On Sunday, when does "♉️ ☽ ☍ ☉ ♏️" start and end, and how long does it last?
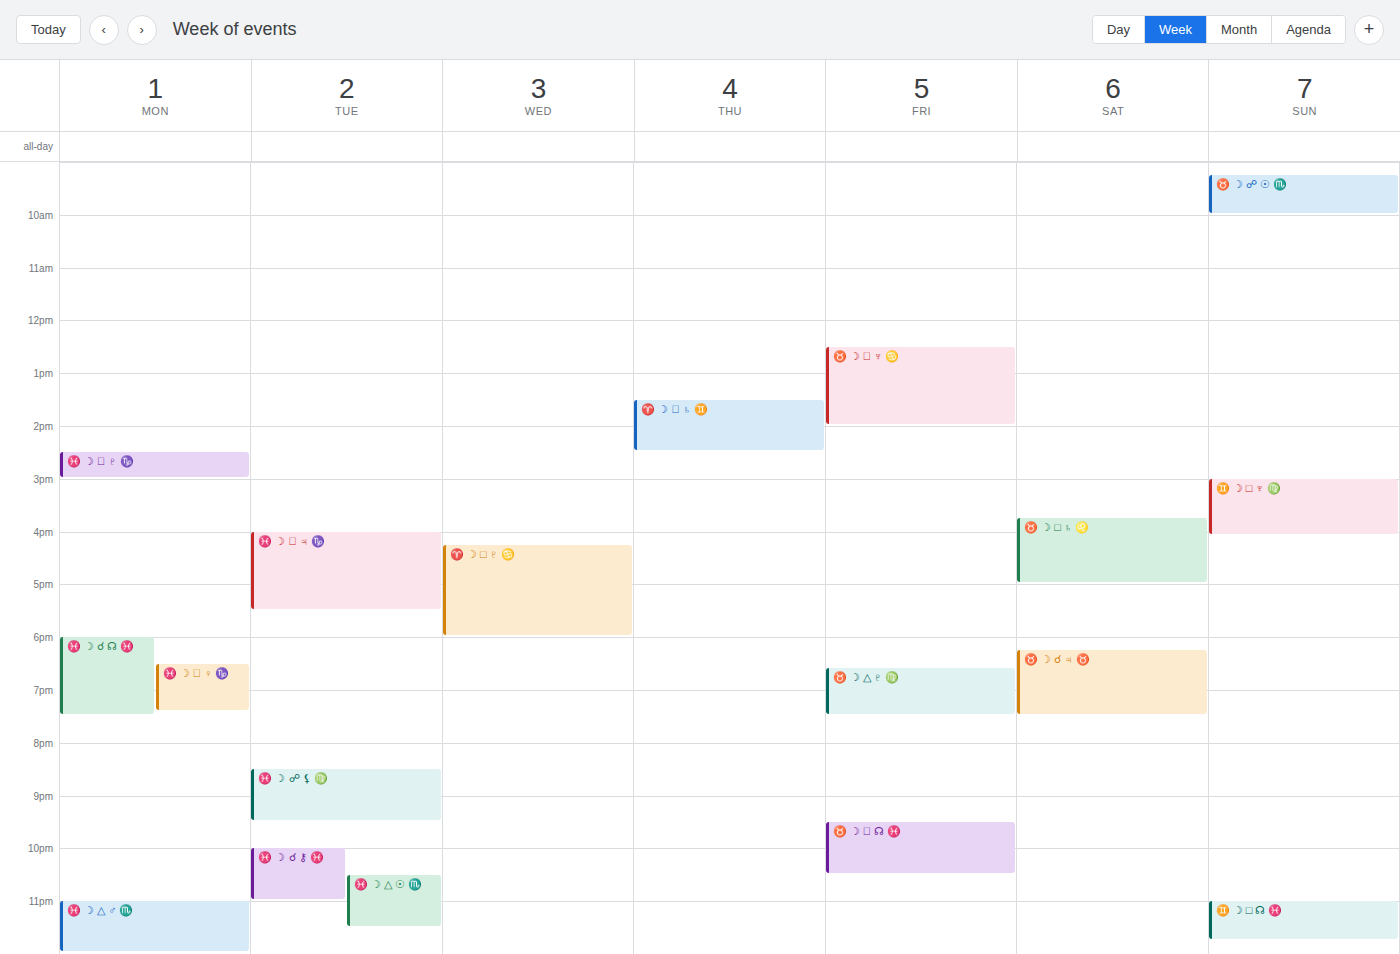
9:15 AM to 10:00 AM, 45 minutes